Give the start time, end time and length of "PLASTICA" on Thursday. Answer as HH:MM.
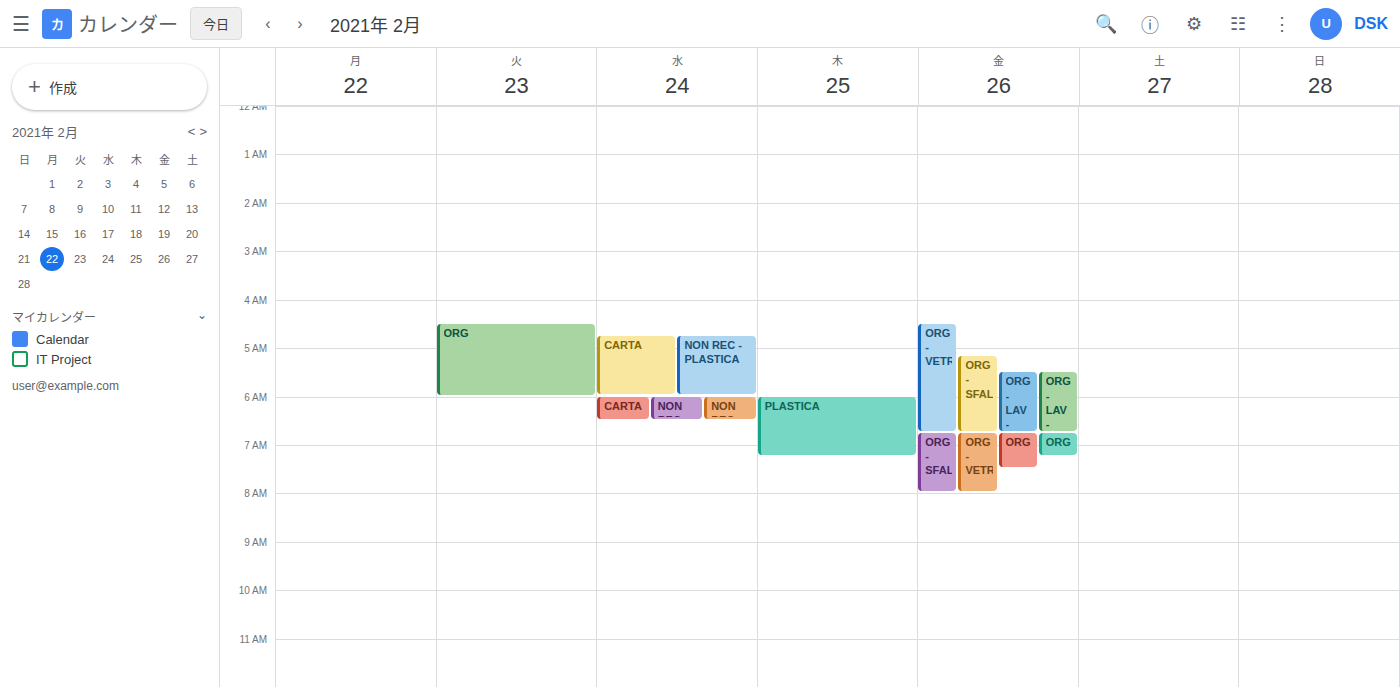
06:00 to 07:15, 1 hour 15 minutes